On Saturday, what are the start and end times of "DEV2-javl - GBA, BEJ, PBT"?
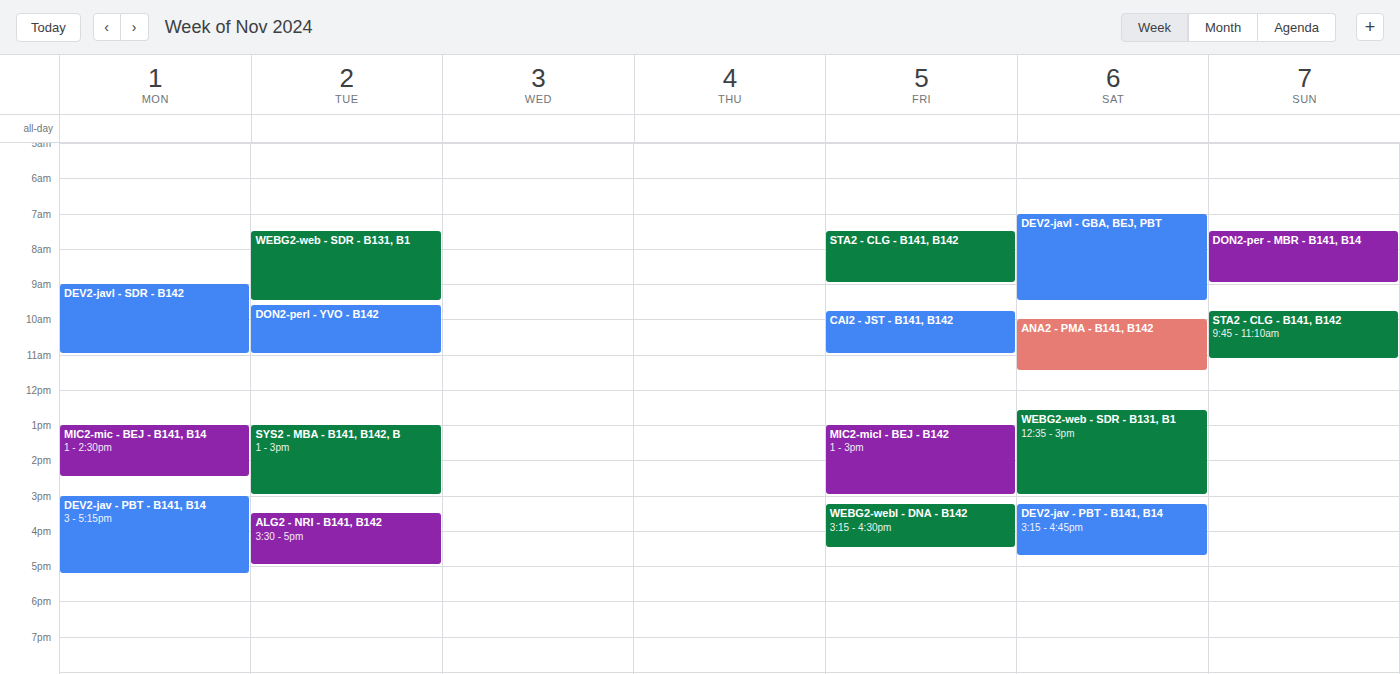
7:00 AM to 9:30 AM